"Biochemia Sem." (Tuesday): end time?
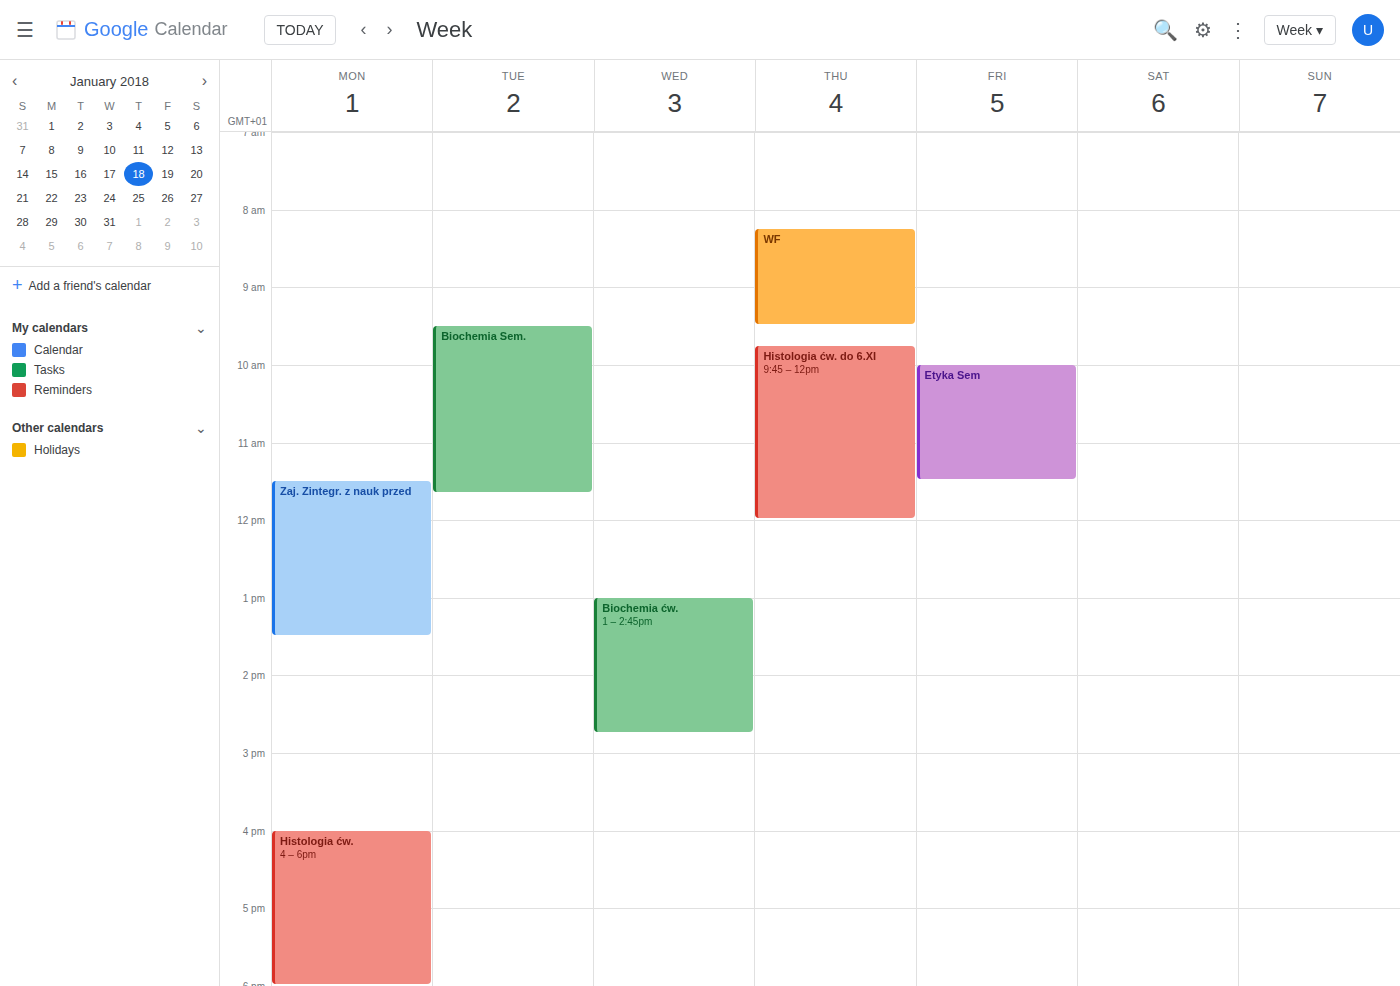
11:40 AM